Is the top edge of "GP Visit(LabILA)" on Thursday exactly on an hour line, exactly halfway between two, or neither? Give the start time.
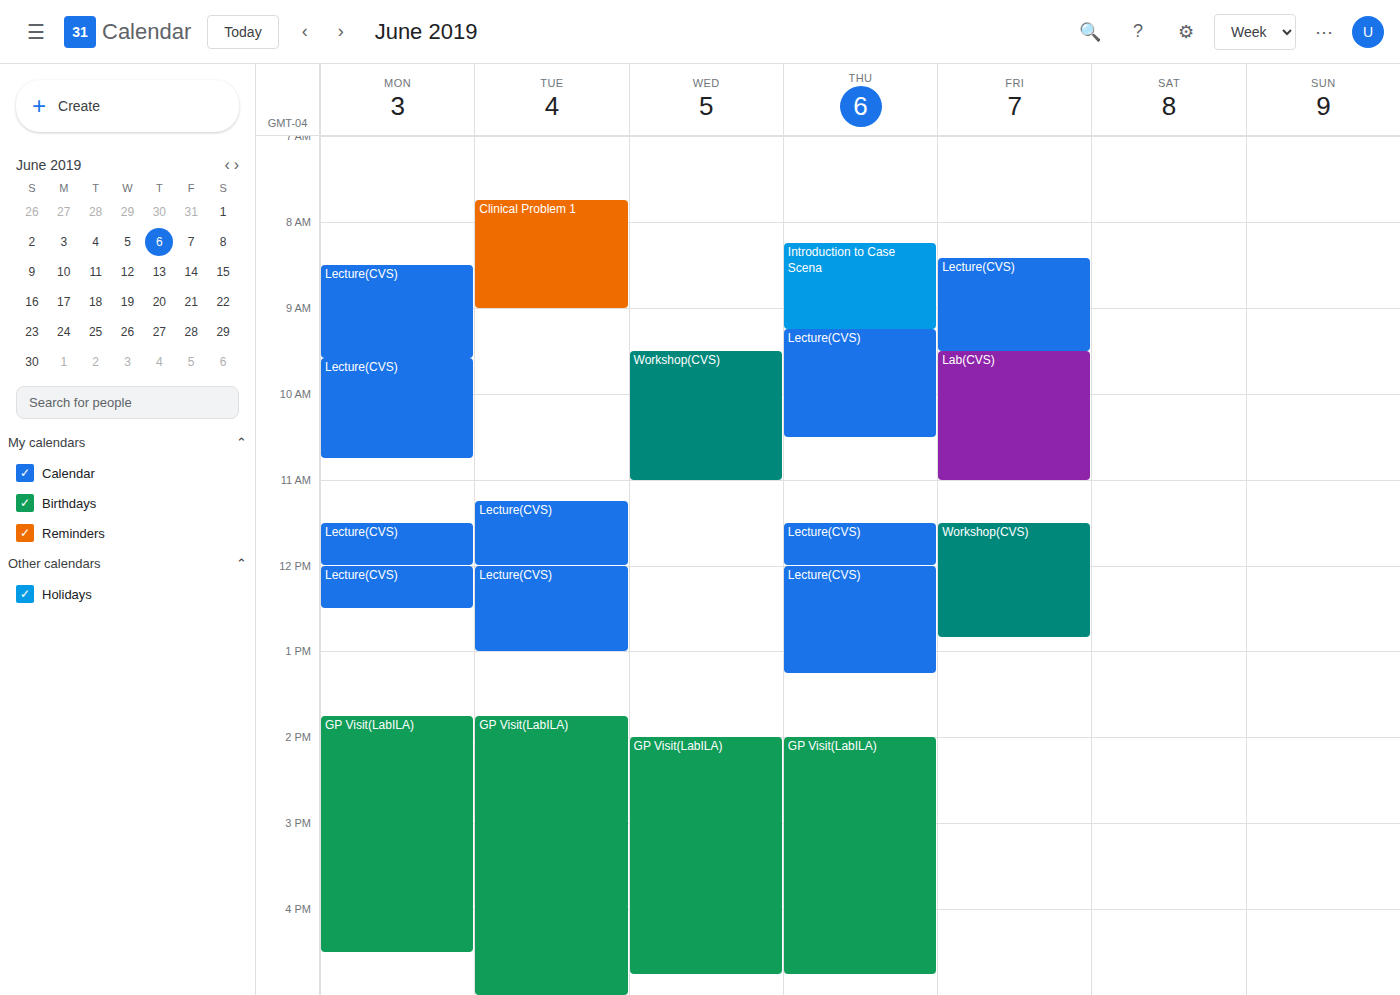
2:00 PM -- exactly on the 2 PM line.